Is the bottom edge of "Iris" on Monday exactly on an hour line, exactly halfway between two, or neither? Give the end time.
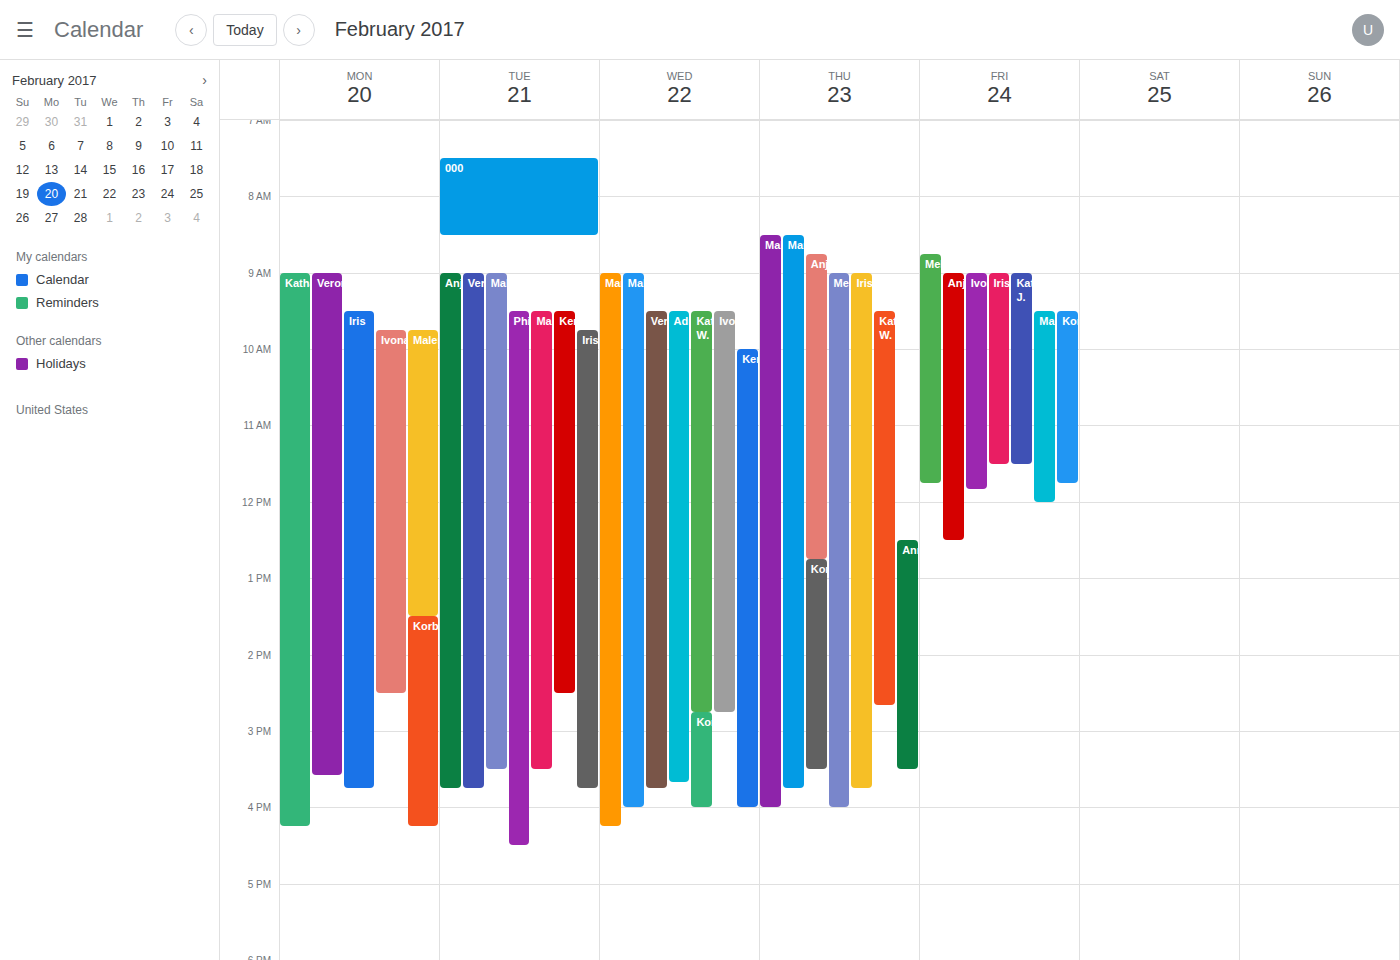
3:45 PM -- neither: three quarters of the way from the 3 PM line to the 4 PM line.